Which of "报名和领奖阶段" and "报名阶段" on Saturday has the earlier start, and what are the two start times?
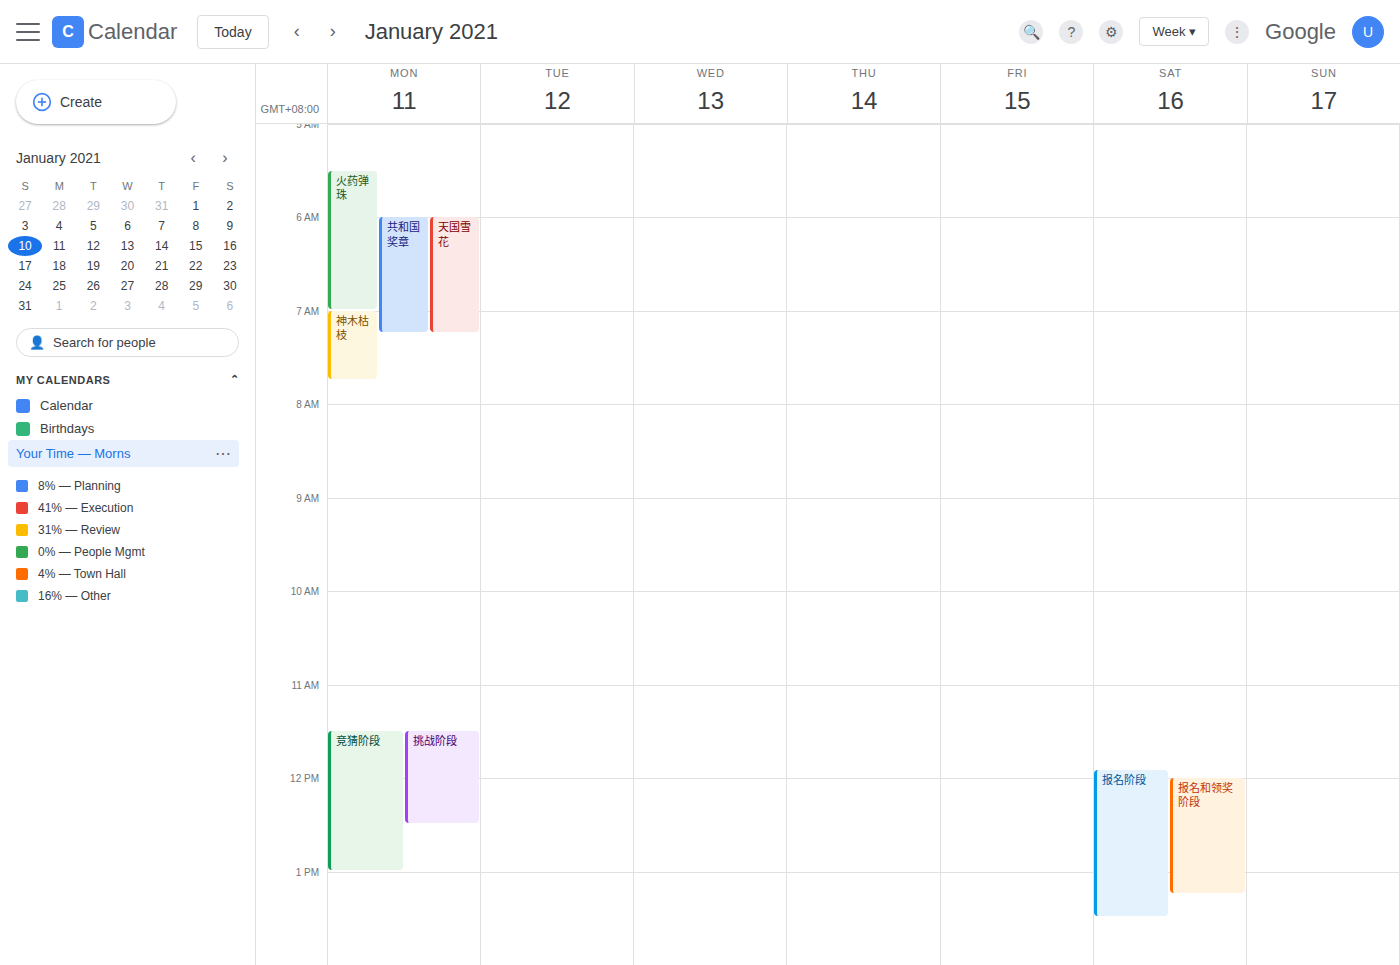
"报名阶段" 11:55 AM; "报名和领奖阶段" 12:00 PM.